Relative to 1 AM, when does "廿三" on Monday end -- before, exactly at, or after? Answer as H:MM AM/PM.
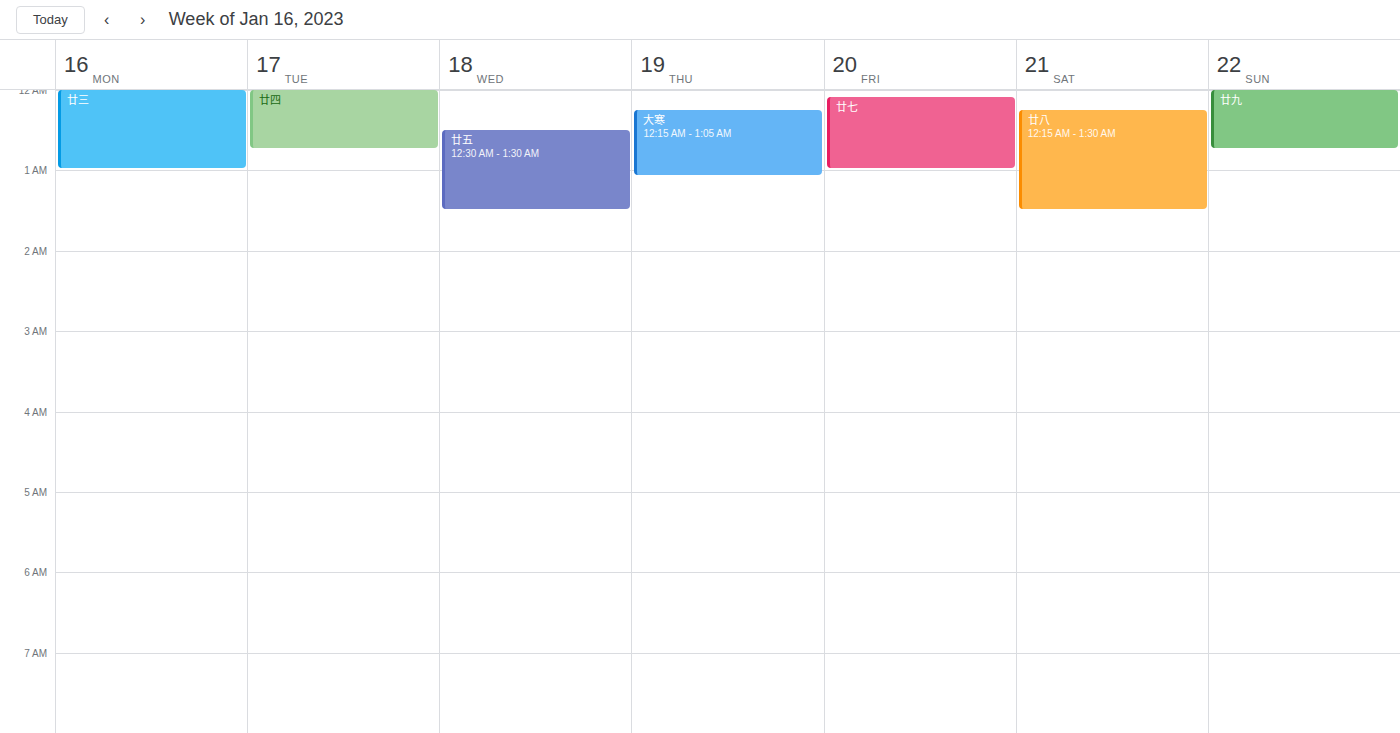
1:00 AM -- exactly at 1 AM, on the 1 AM line.